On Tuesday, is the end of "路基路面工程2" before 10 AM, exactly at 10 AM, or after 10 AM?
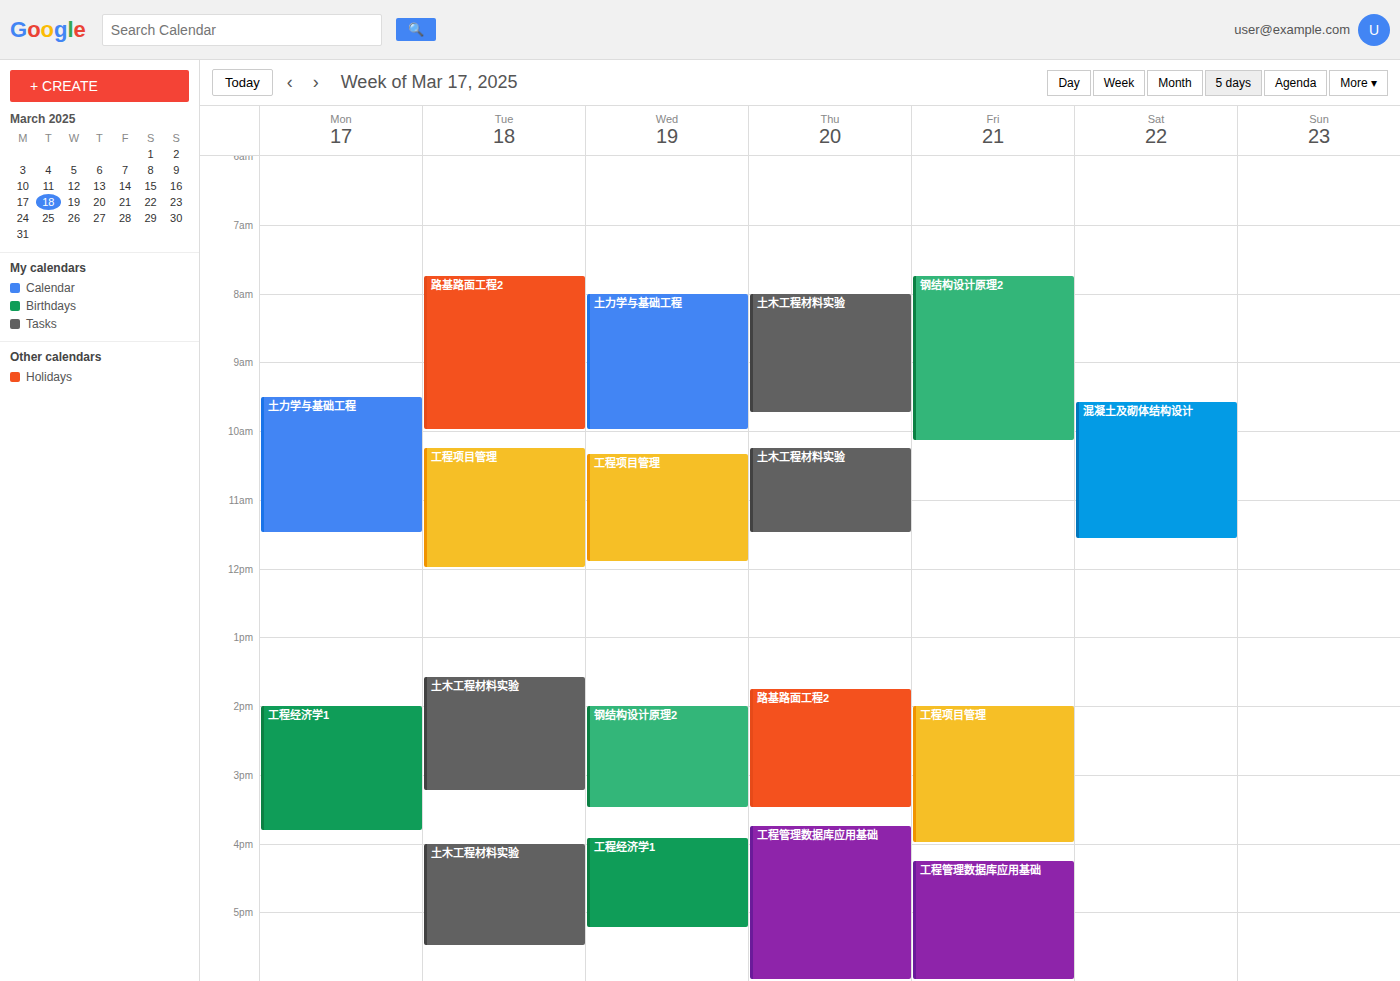
10:00 AM -- exactly at 10 AM, on the 10 AM line.